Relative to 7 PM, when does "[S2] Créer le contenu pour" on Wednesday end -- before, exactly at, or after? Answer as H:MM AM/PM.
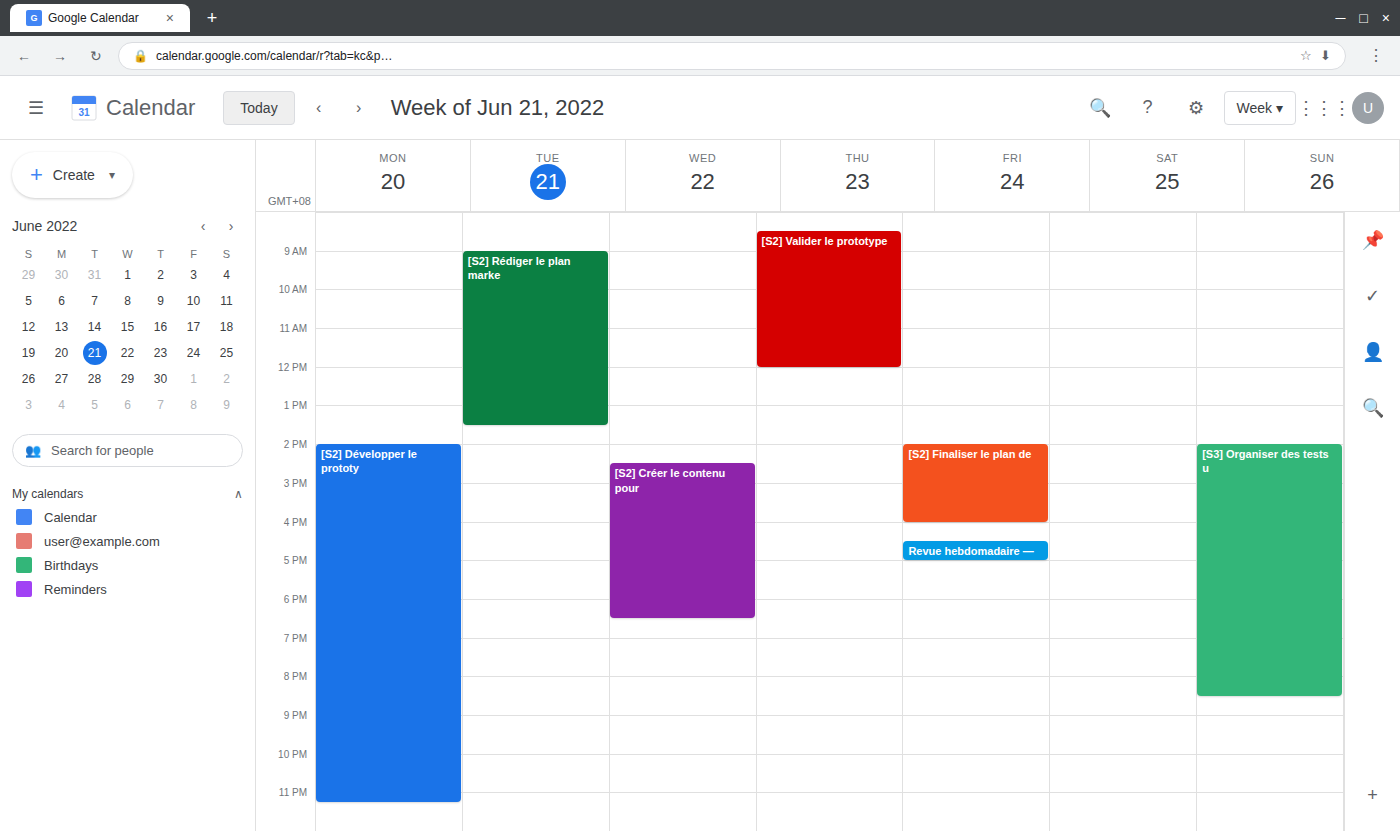
6:30 PM -- before 7 PM, 30 minutes above the 7 PM line.